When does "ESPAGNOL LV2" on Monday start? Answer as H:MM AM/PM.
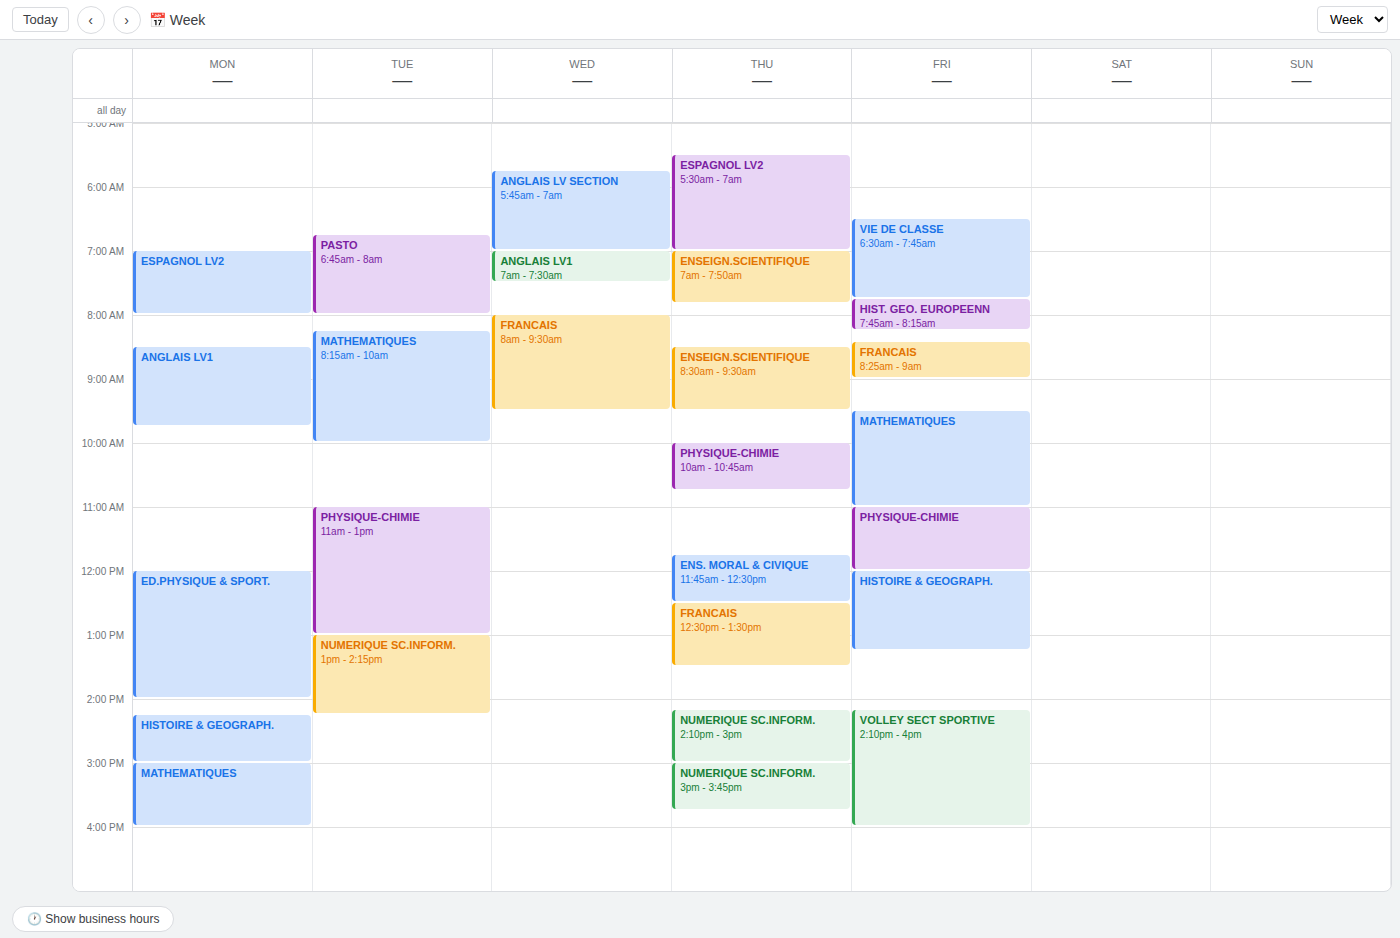
7:00 AM